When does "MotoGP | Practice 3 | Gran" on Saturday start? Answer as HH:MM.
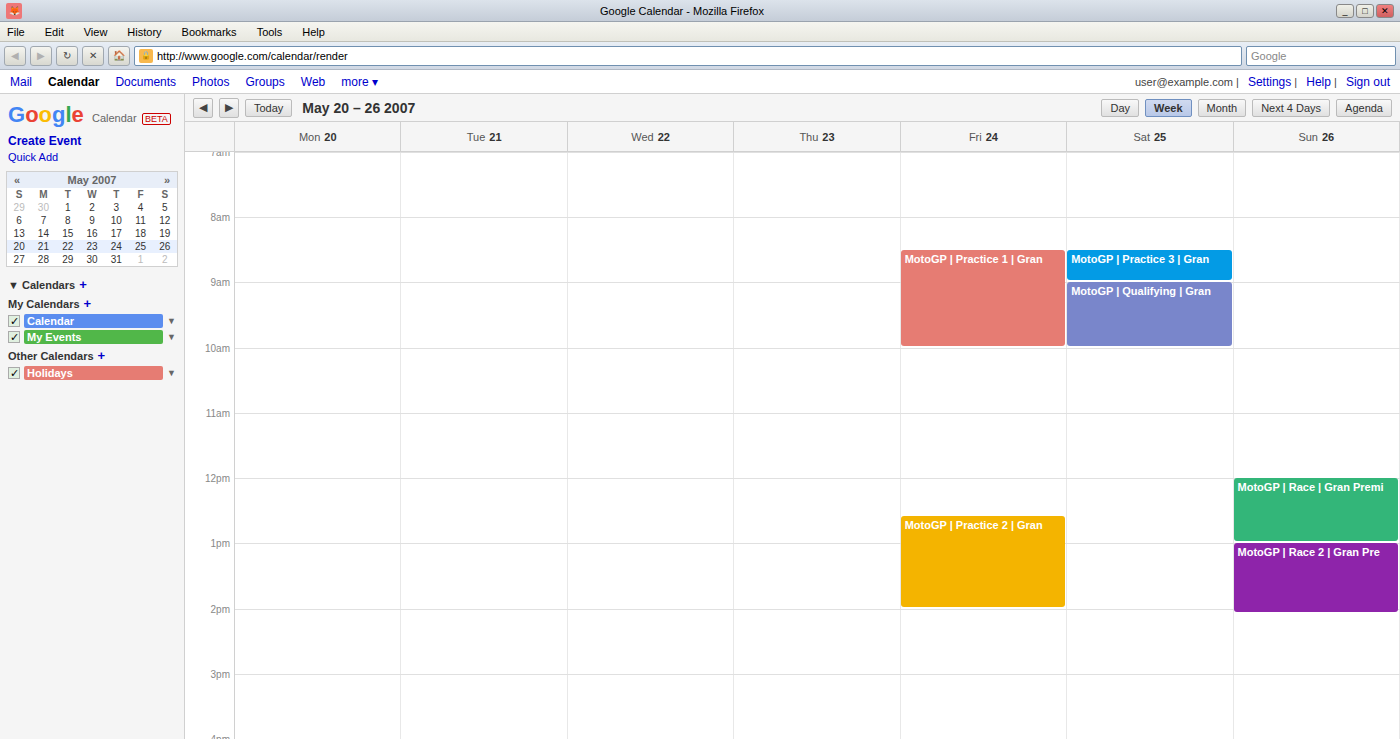
08:30